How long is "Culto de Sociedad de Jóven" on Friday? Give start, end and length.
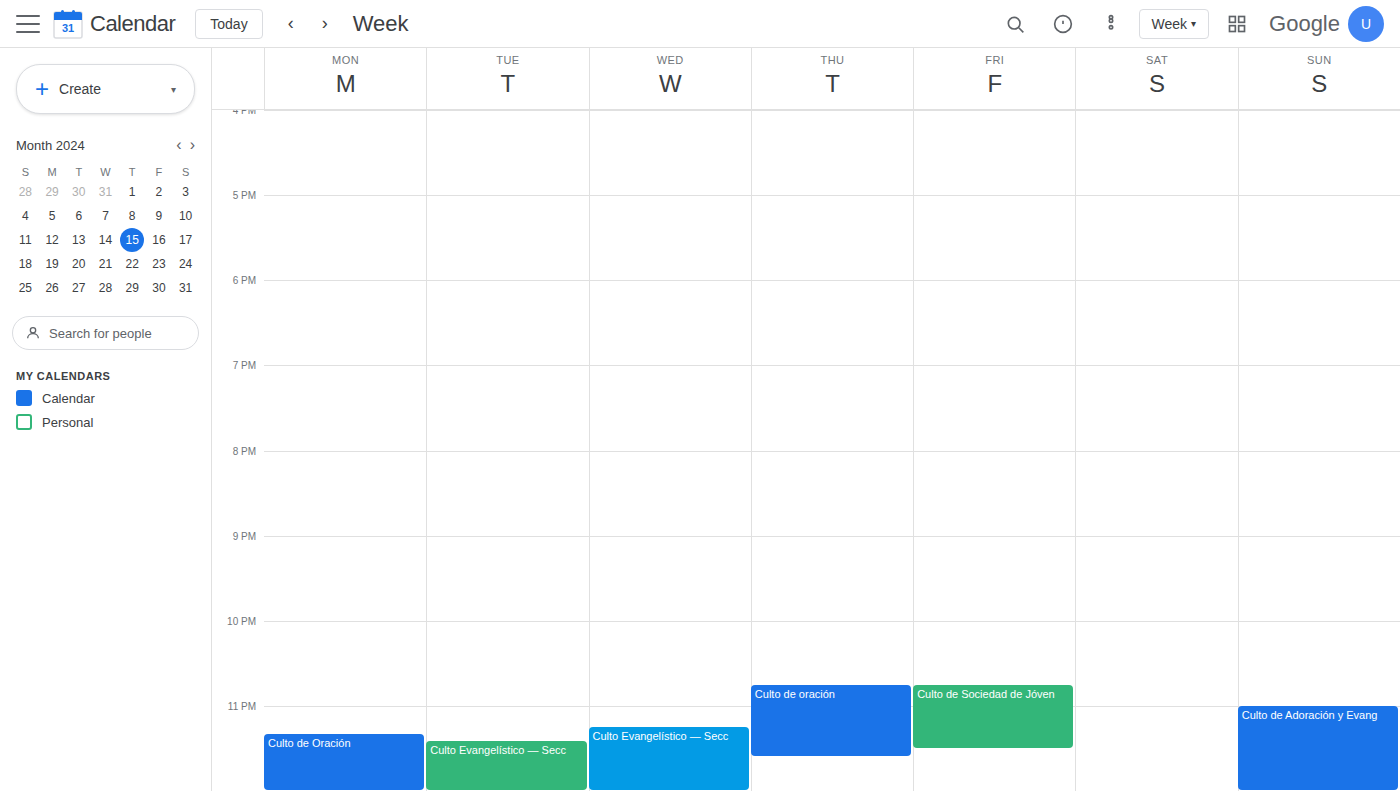
10:45 PM to 11:30 PM, 45 minutes